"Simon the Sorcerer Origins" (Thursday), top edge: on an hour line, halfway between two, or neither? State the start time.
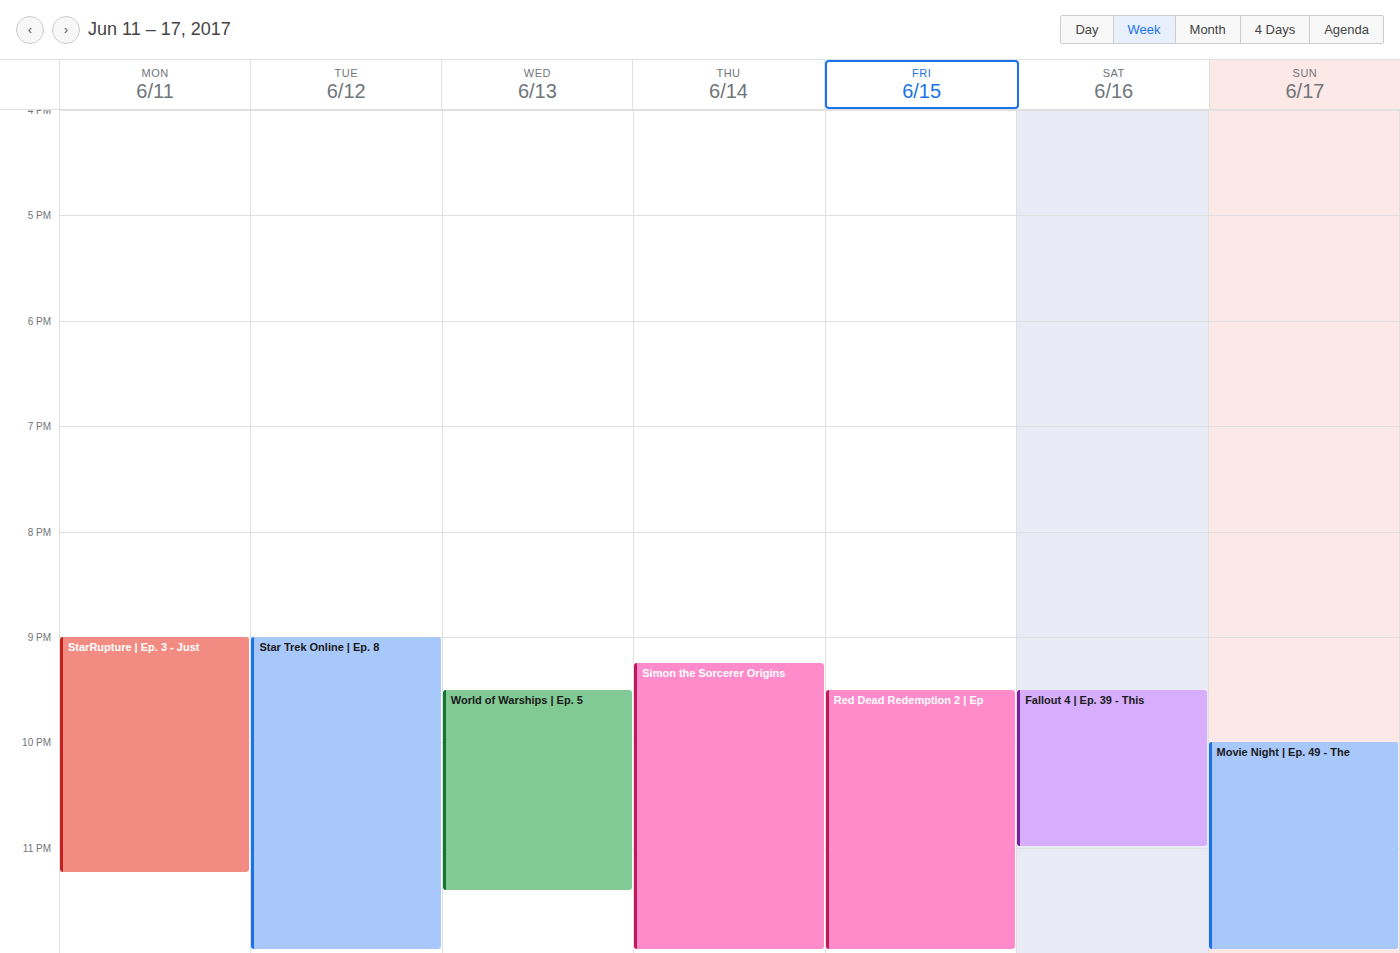
21:15 -- neither: a quarter of the way from the 21:00 line to the 22:00 line.